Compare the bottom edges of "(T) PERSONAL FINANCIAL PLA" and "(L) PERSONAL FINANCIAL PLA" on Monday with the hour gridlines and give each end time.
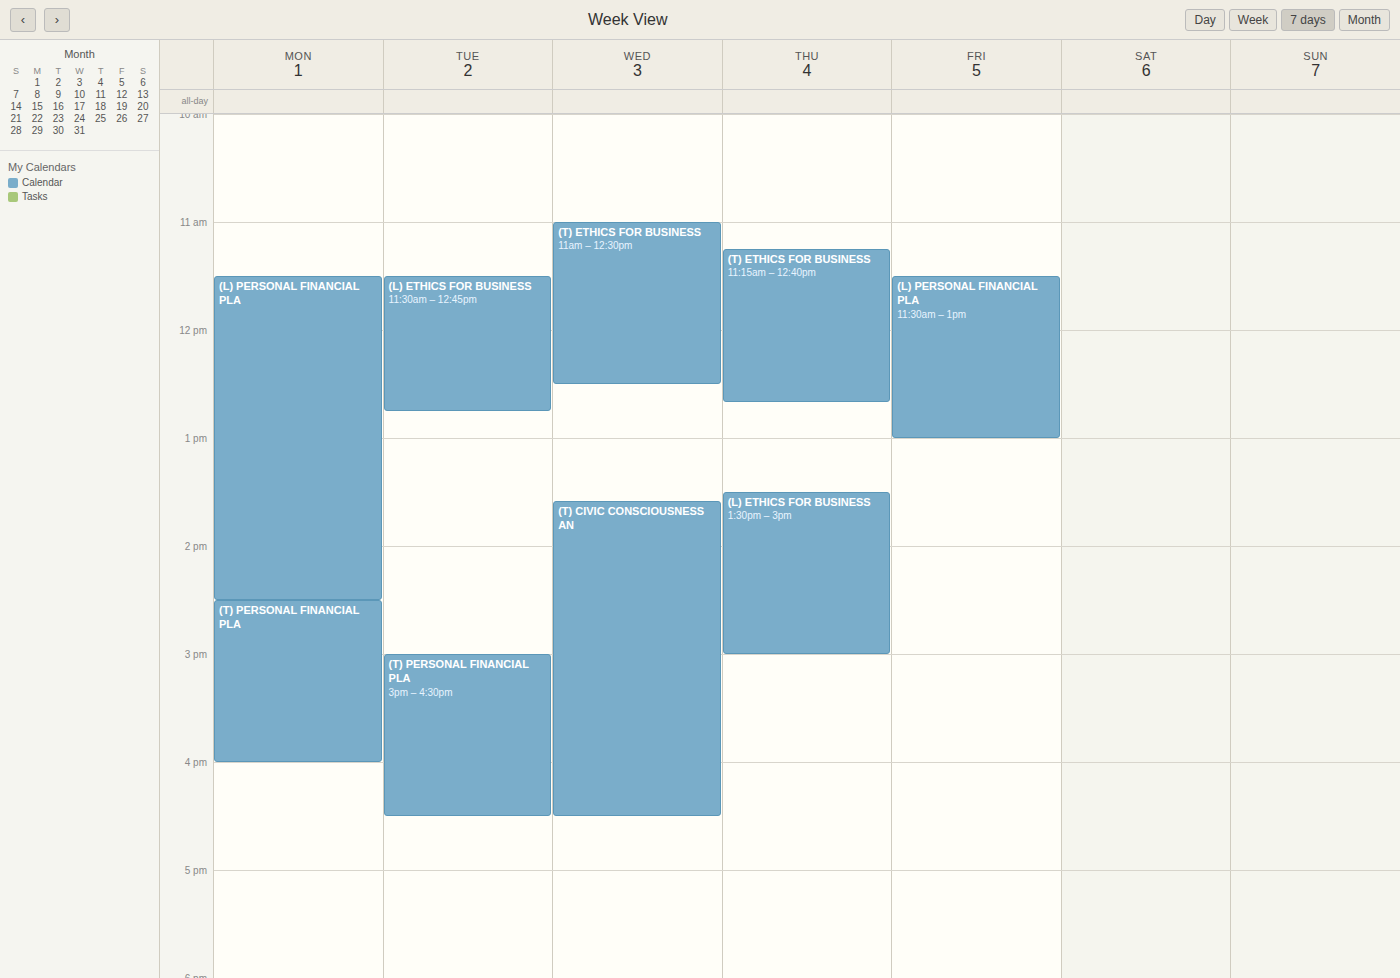
"(T) PERSONAL FINANCIAL PLA": 16:00, exactly on the 16:00 line. "(L) PERSONAL FINANCIAL PLA": 14:30, halfway between the 14:00 and 15:00 lines.